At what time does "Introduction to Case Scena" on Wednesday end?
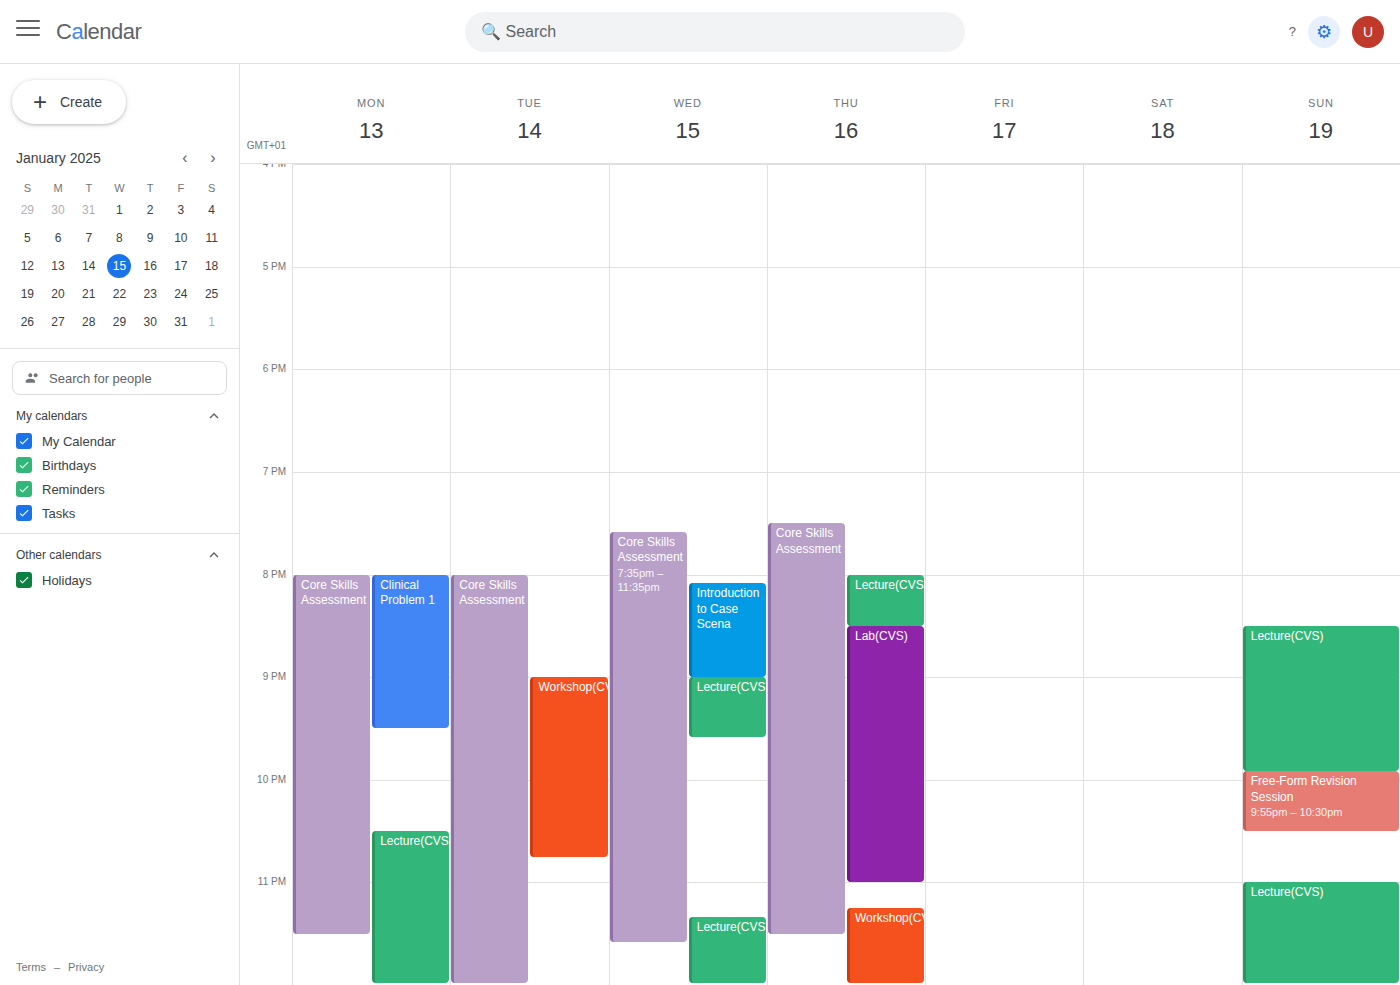
9:00 PM